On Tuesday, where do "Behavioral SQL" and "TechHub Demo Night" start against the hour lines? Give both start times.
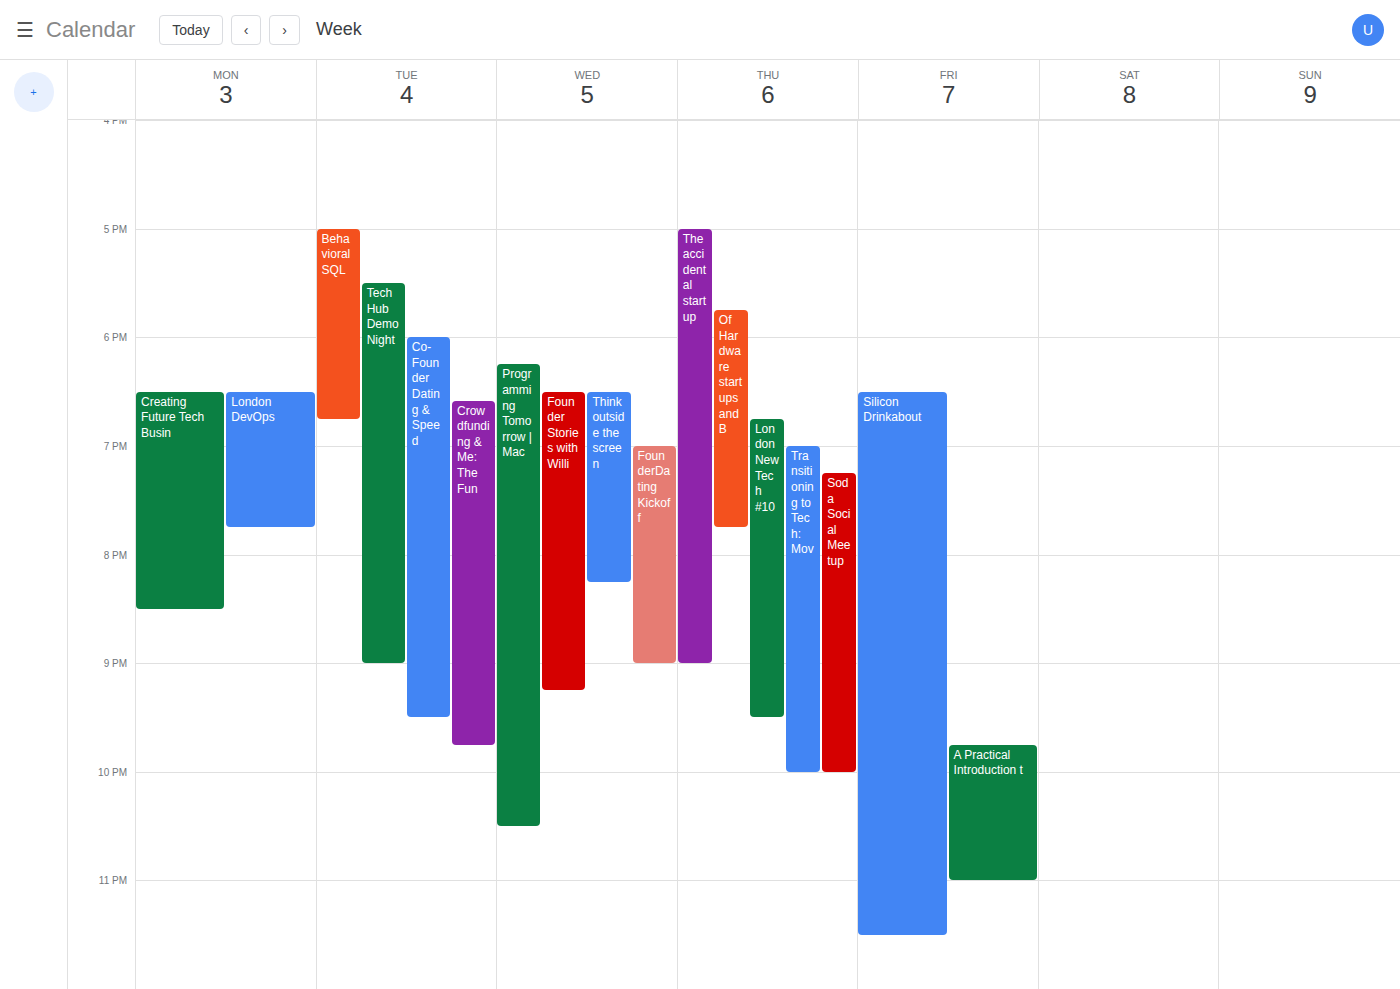
"Behavioral SQL": 5:00 PM, exactly on the 5 PM line. "TechHub Demo Night": 5:30 PM, halfway between the 5 PM and 6 PM lines.